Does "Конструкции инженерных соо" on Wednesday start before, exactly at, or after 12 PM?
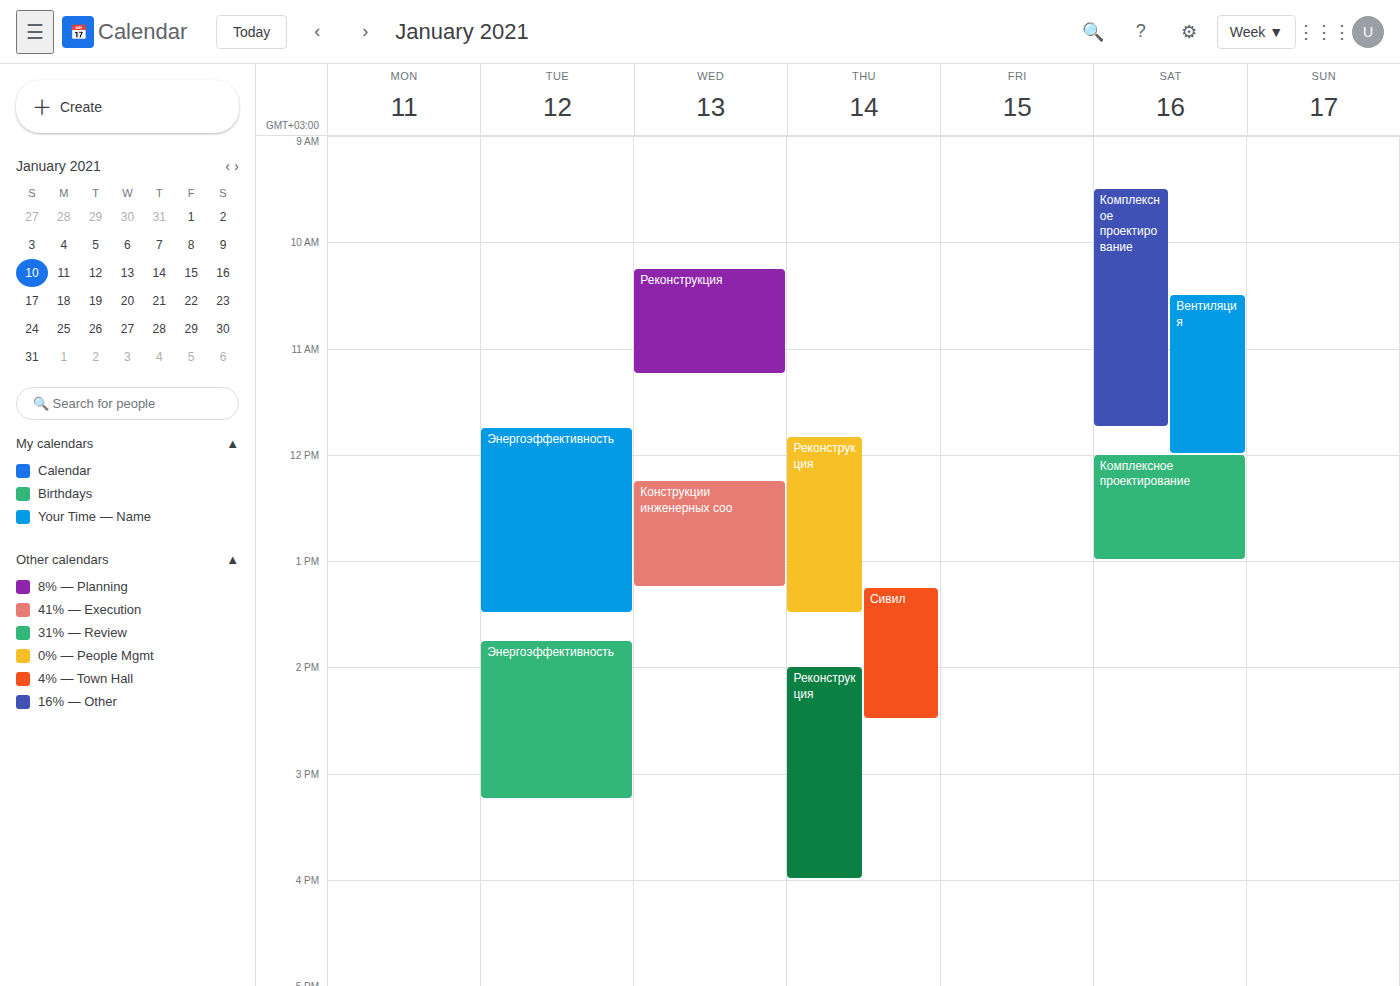
12:15 PM -- after 12 PM, 15 minutes below the 12 PM line.